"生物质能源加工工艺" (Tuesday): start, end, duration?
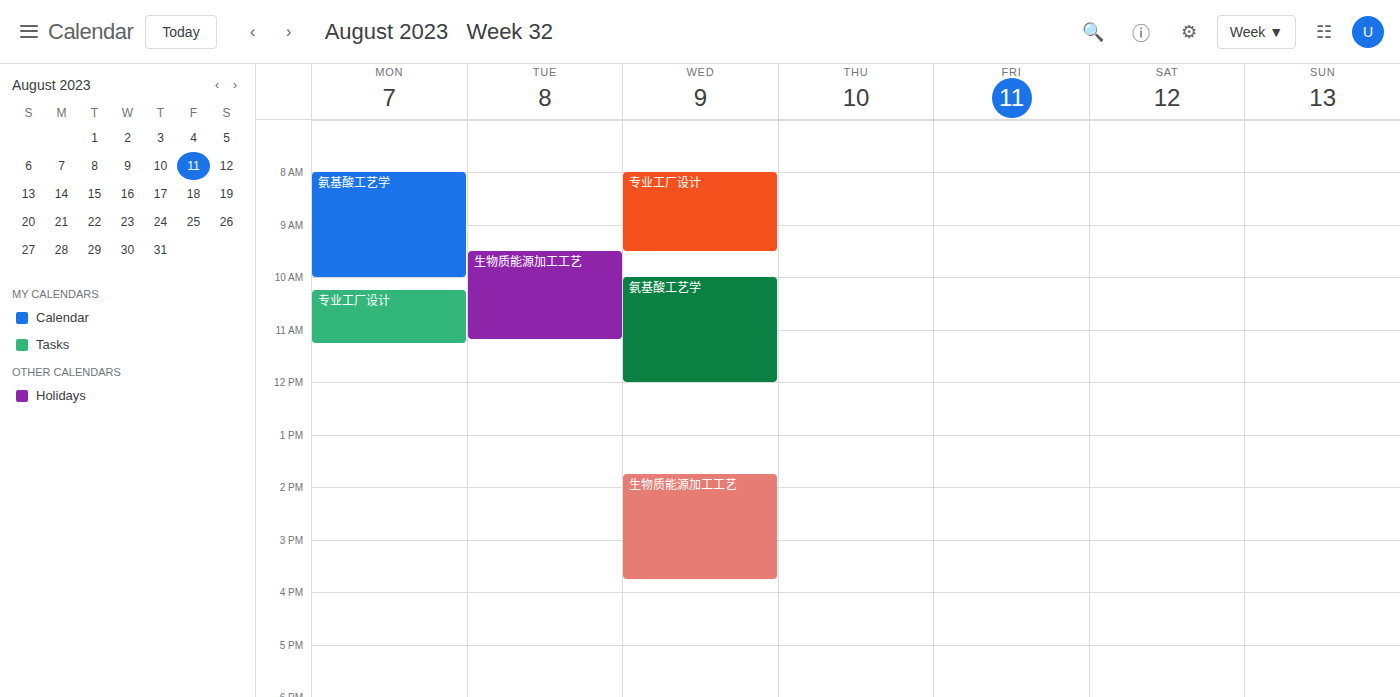
09:30 to 11:10, 1 hour 40 minutes